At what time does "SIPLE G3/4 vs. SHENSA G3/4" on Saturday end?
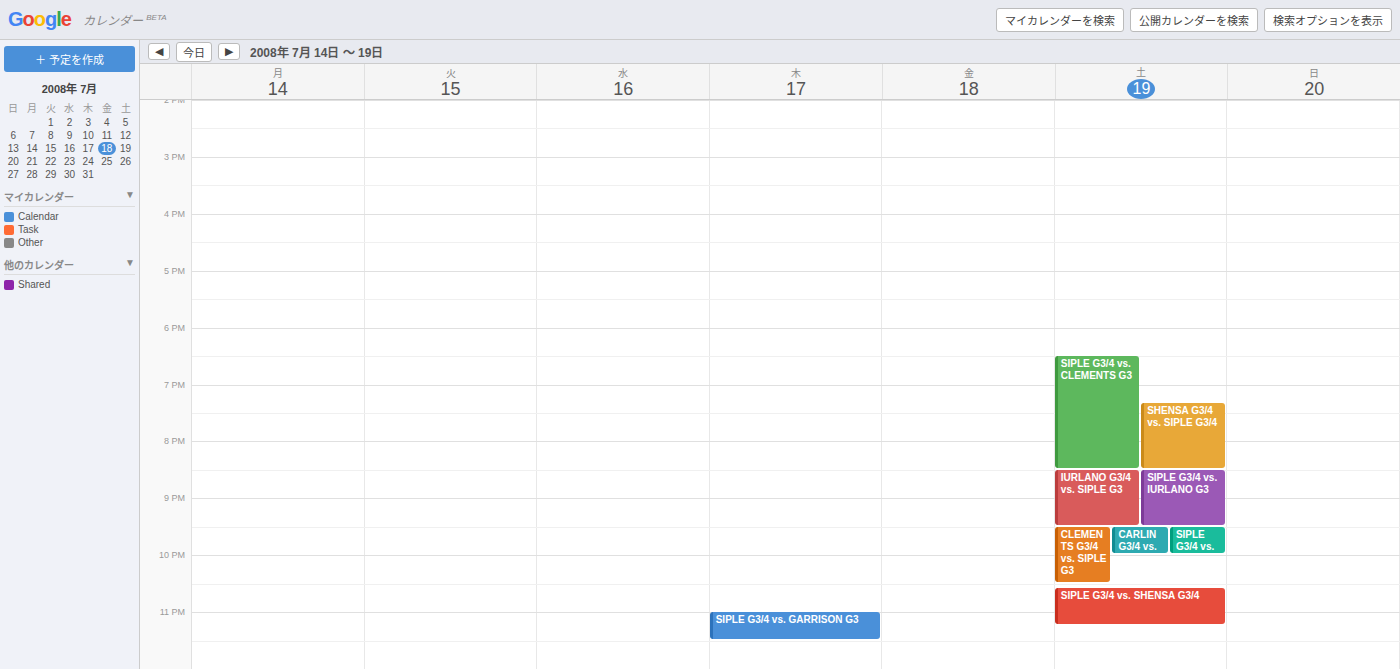
11:15 PM